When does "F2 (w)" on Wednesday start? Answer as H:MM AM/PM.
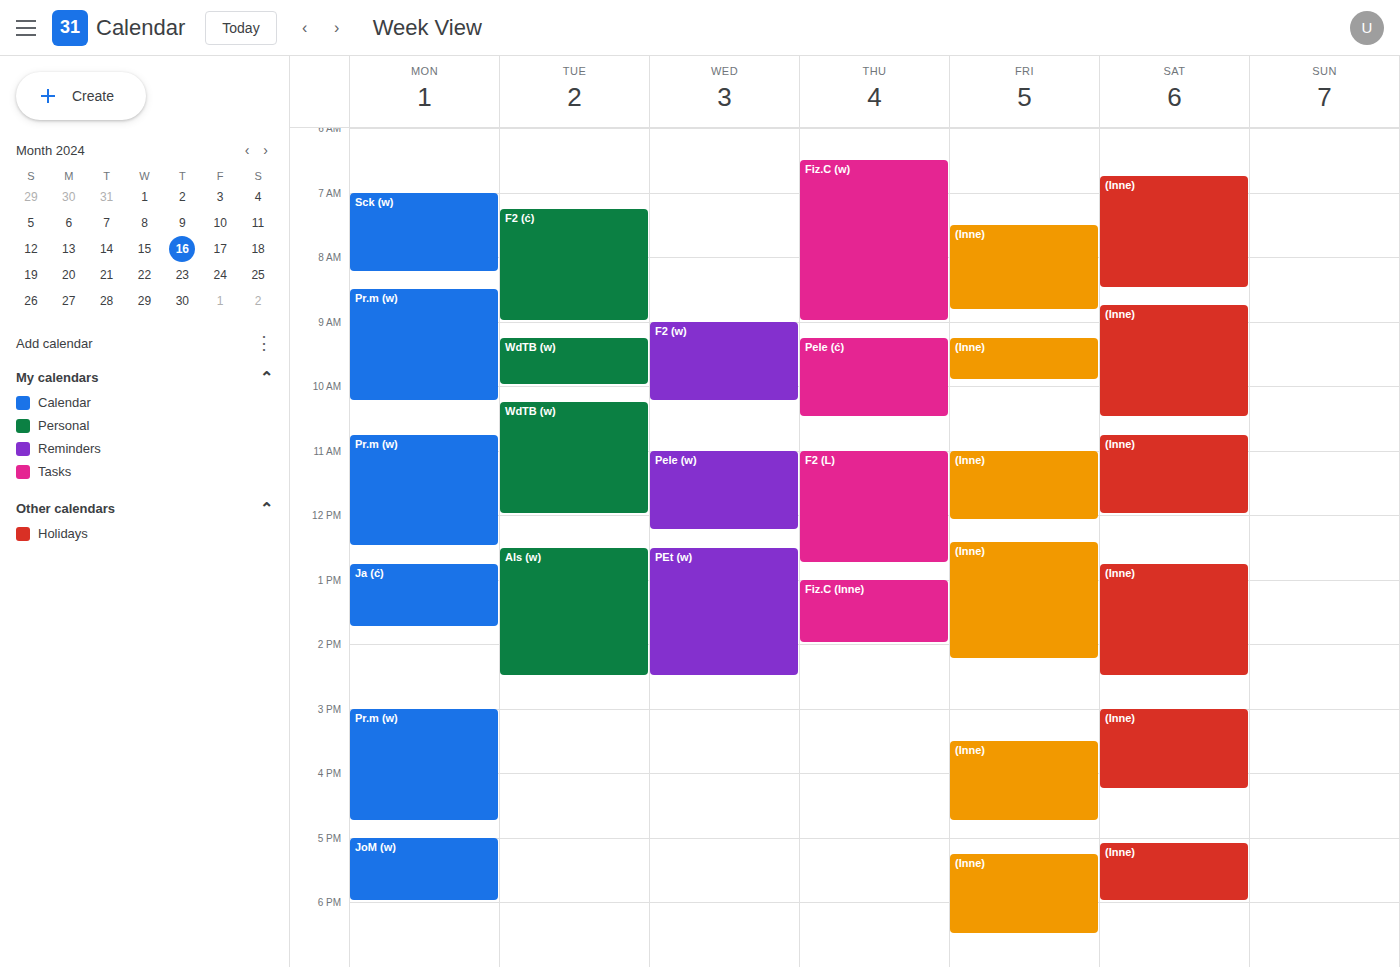
9:00 AM